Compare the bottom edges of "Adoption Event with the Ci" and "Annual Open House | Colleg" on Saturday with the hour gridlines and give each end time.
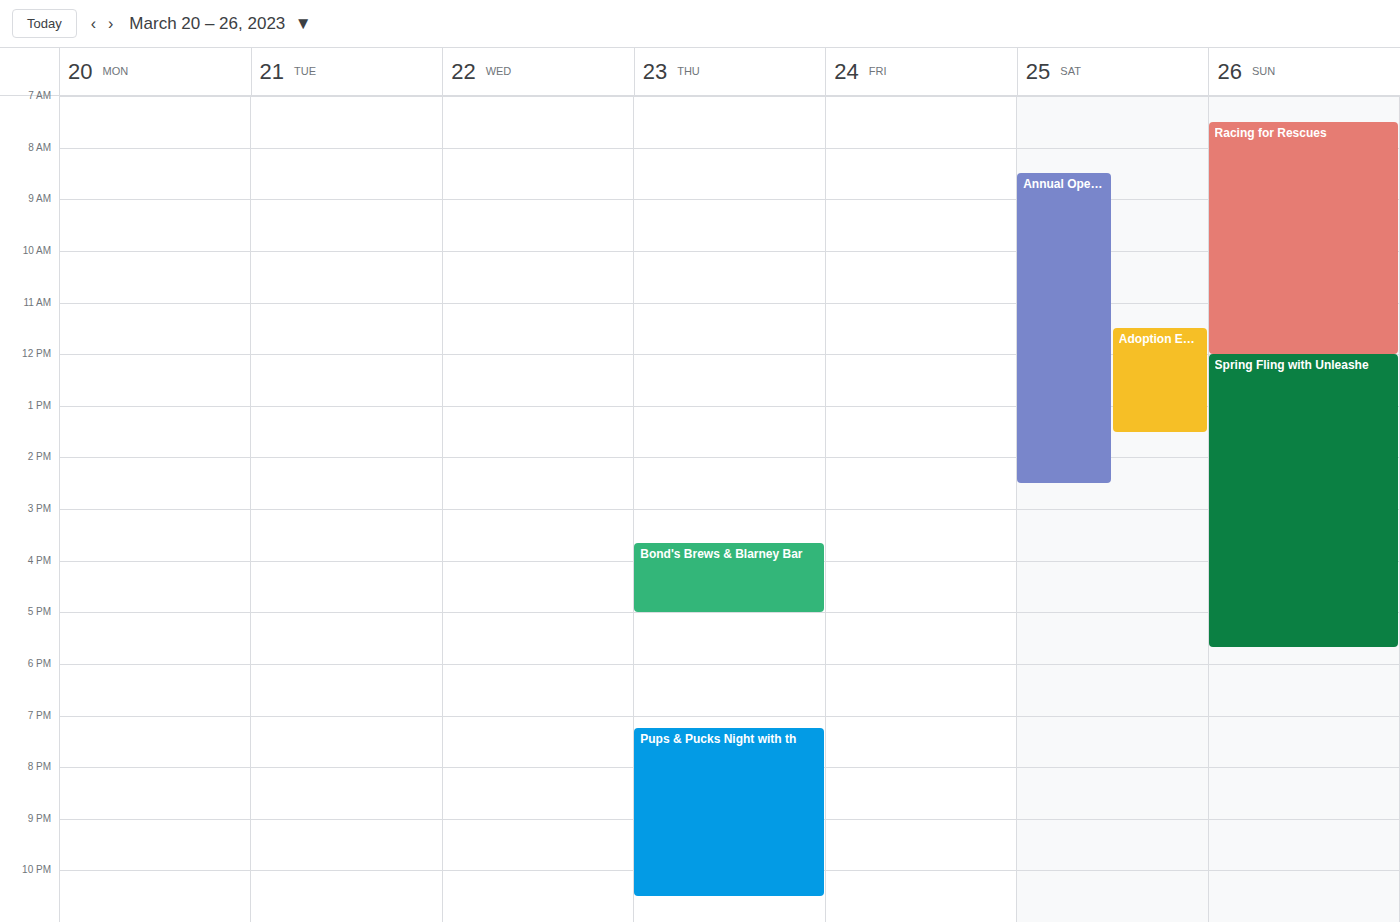
"Adoption Event with the Ci": 1:30 PM, halfway between the 1 PM and 2 PM lines. "Annual Open House | Colleg": 2:30 PM, halfway between the 2 PM and 3 PM lines.